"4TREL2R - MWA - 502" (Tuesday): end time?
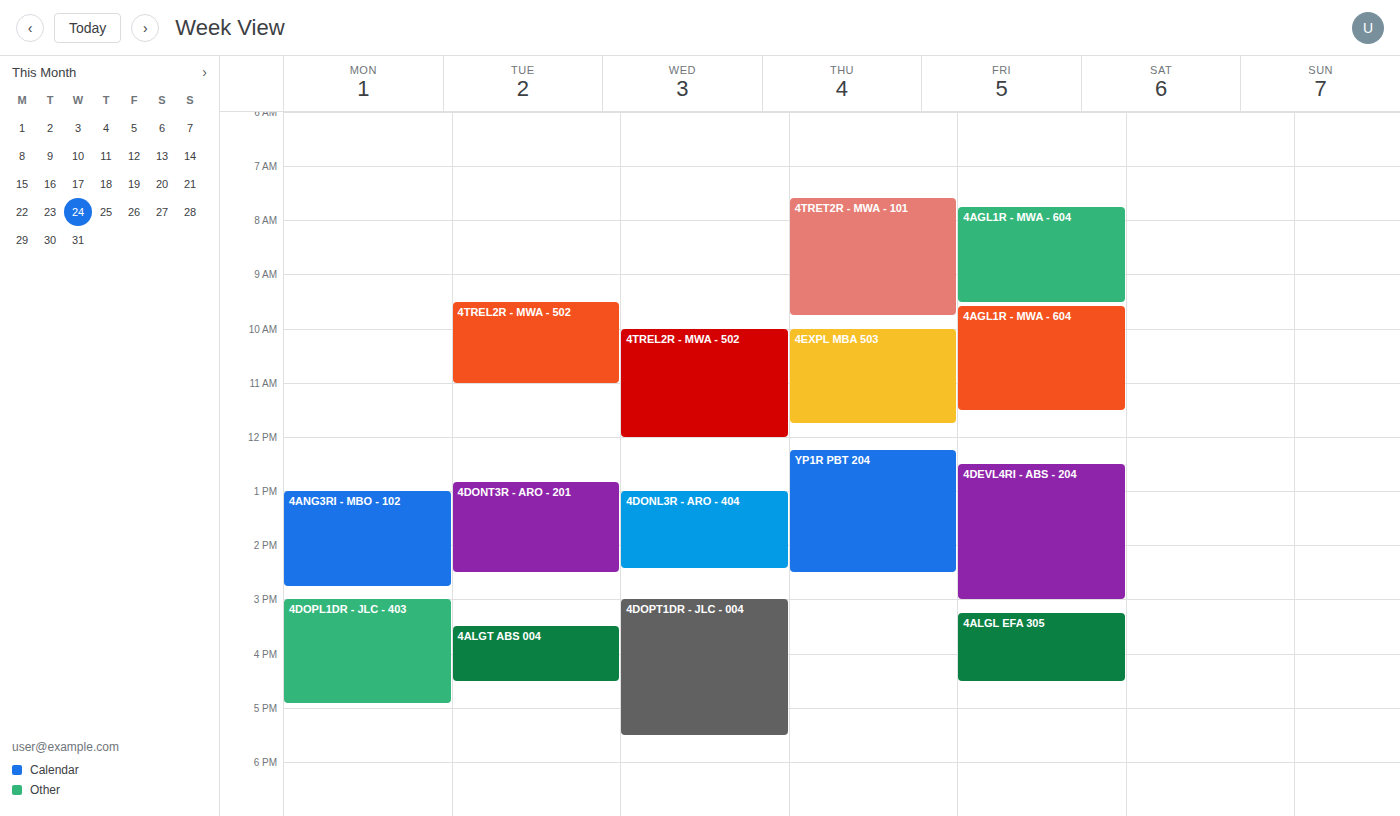
11:00 AM